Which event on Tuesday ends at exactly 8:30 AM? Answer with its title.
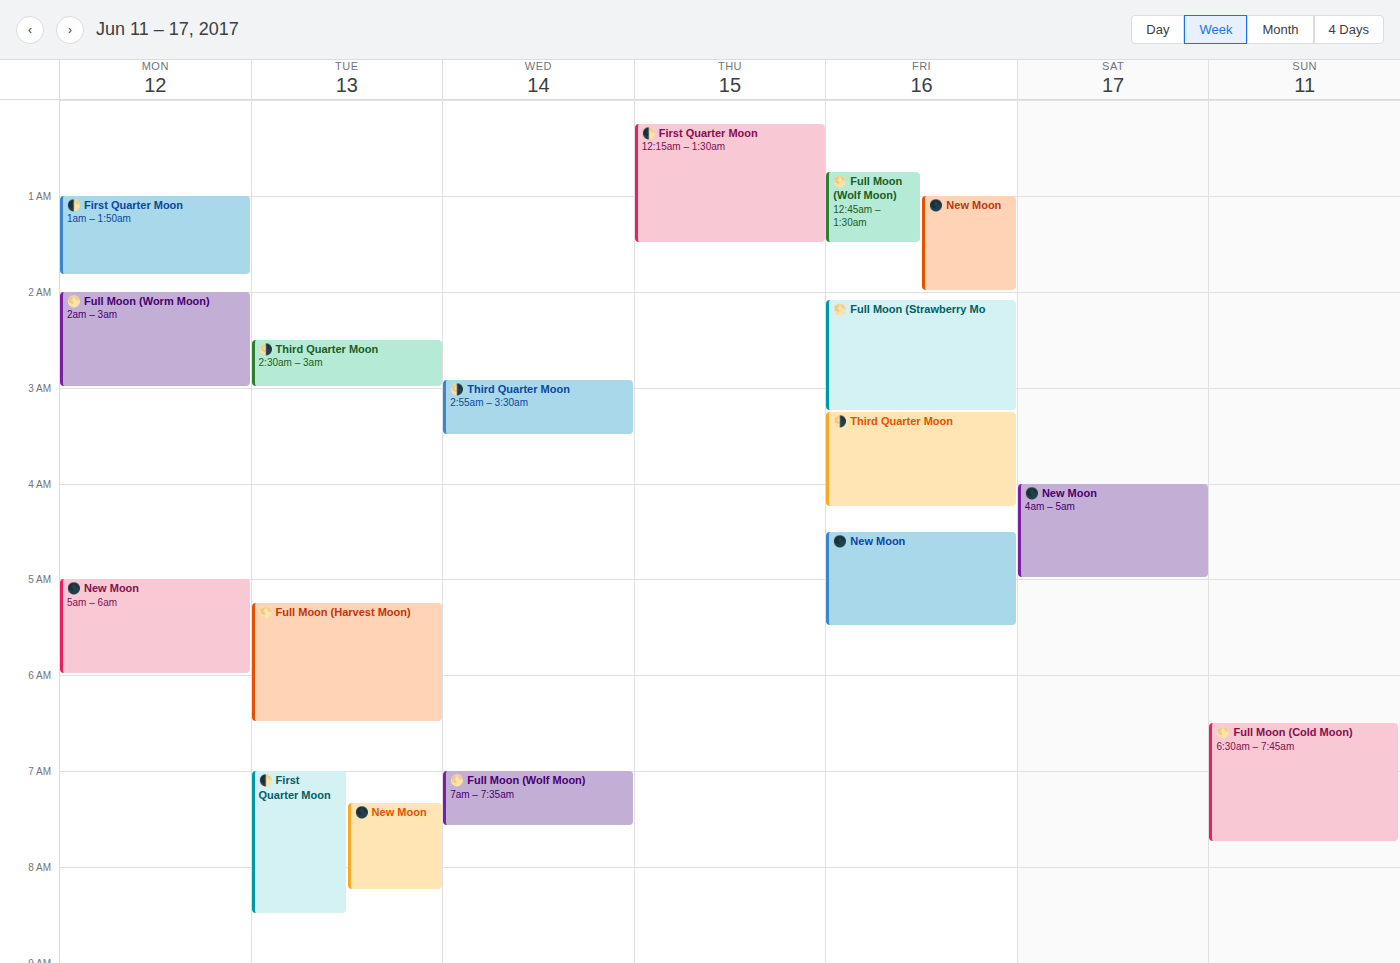
"🌓 First Quarter Moon"